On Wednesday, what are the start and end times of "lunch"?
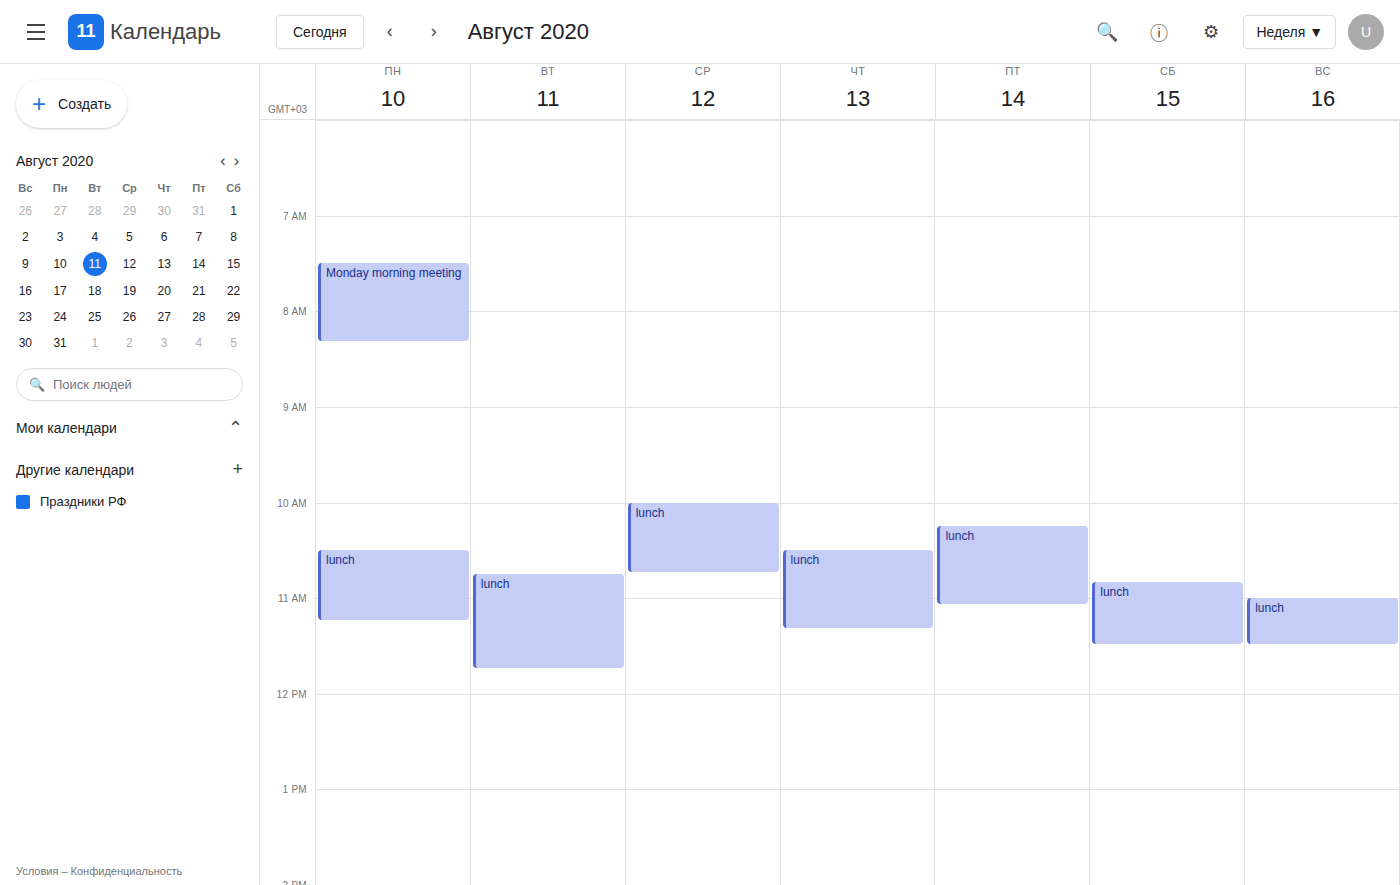
10:00 to 10:45